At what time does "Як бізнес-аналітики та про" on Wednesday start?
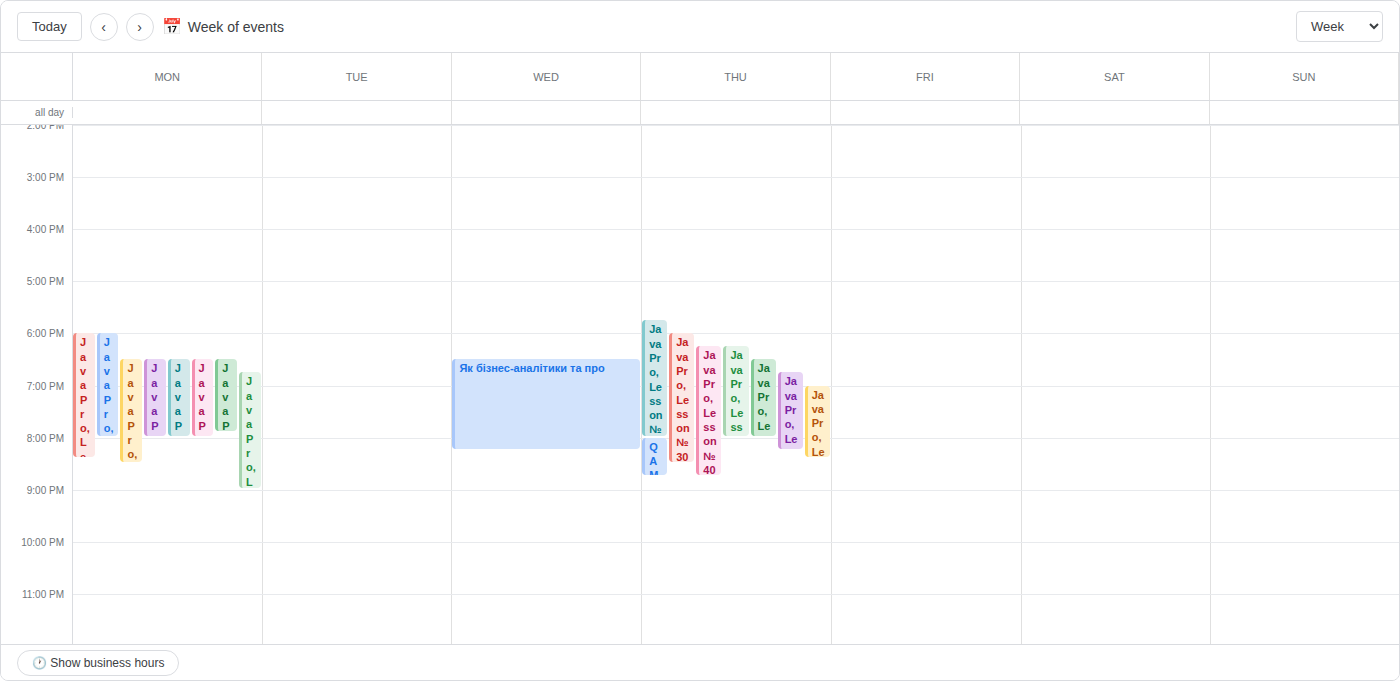
6:30 PM